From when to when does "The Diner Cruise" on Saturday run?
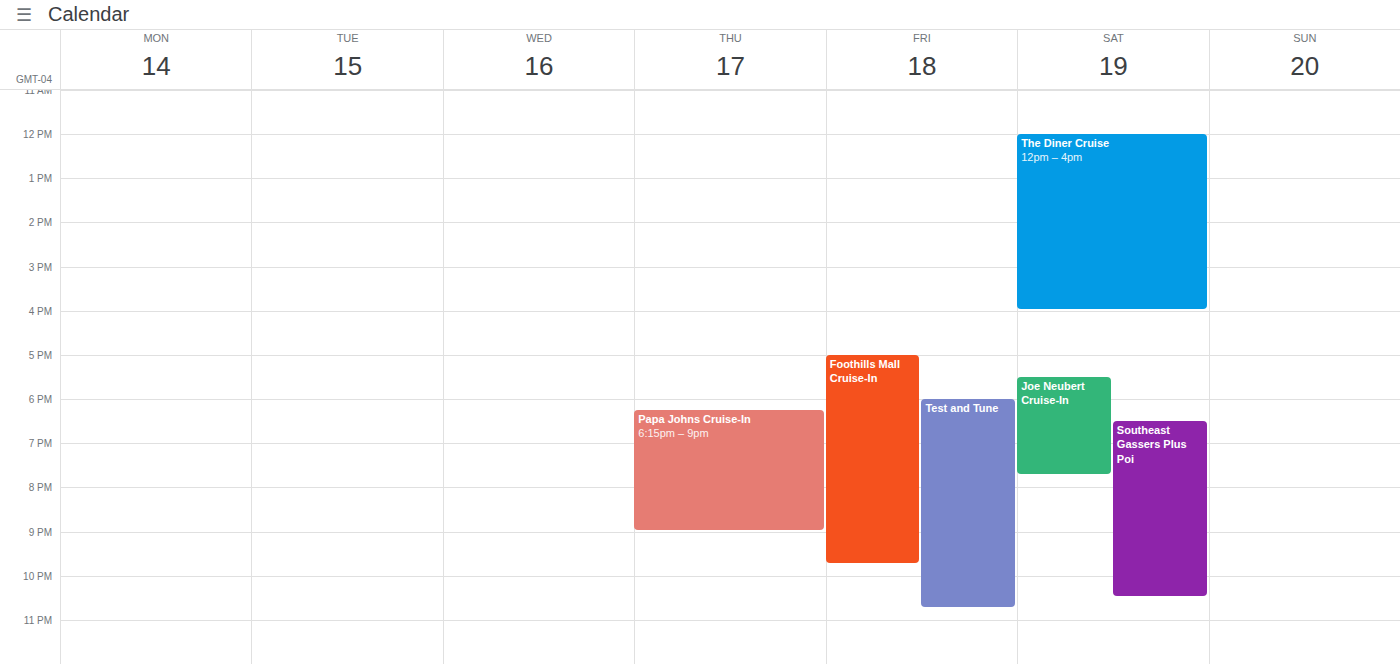
12:00 PM to 4:00 PM